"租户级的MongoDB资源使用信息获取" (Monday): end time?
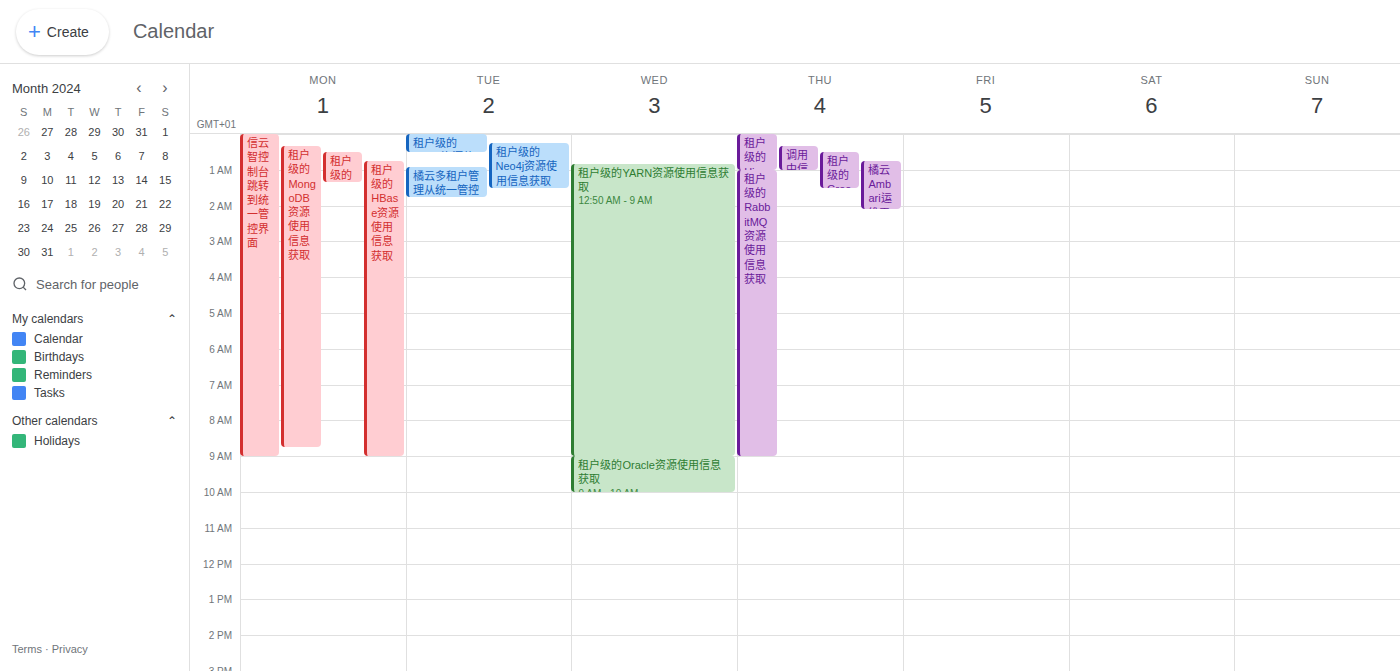
08:45